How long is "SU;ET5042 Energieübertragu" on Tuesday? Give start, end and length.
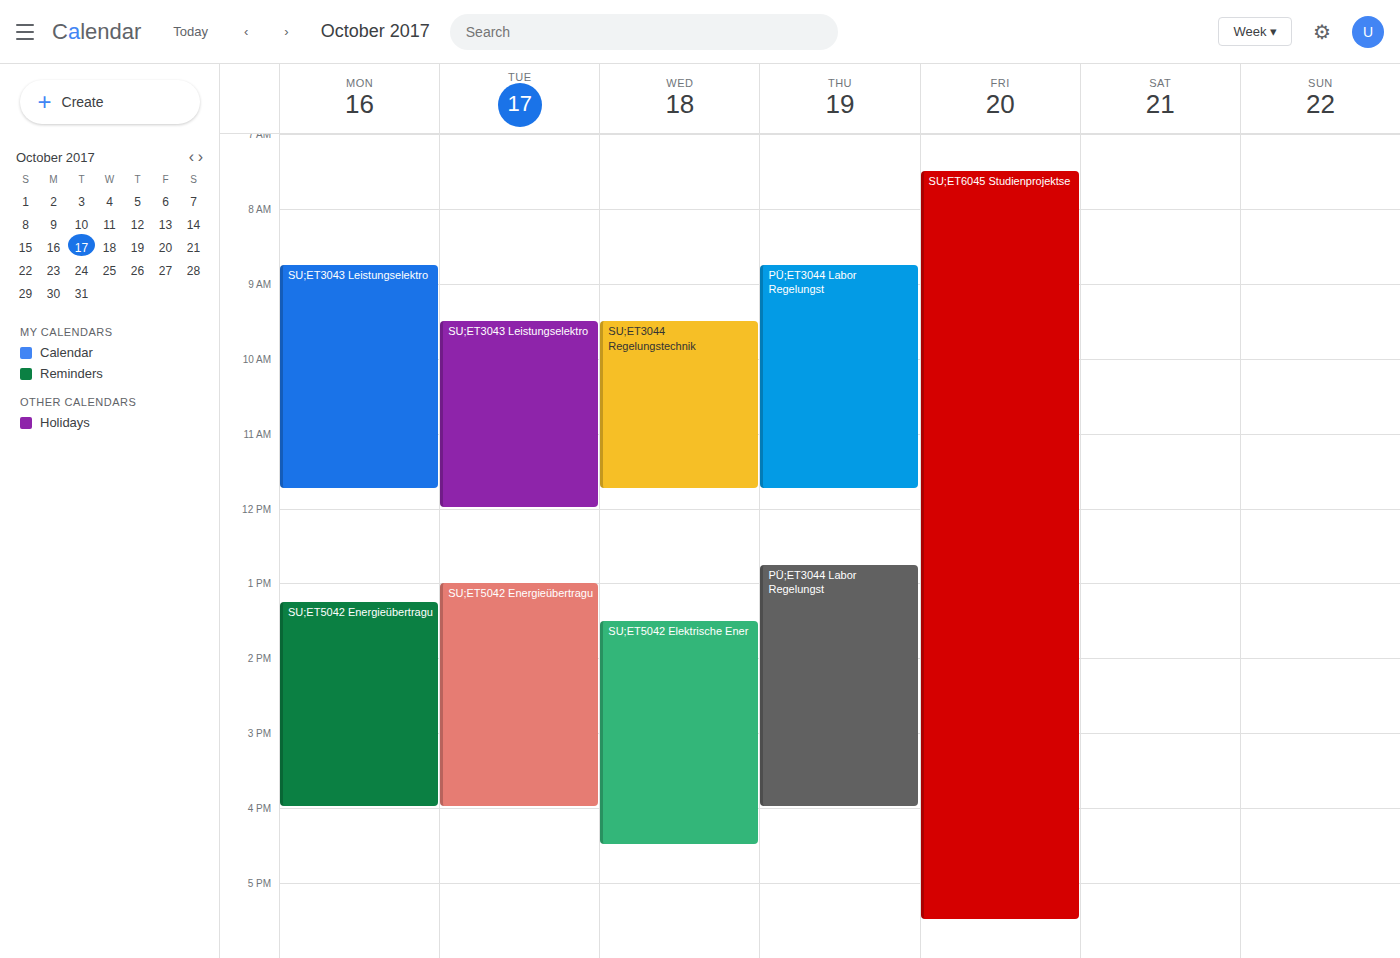
1:00 PM to 4:00 PM, 3 hours